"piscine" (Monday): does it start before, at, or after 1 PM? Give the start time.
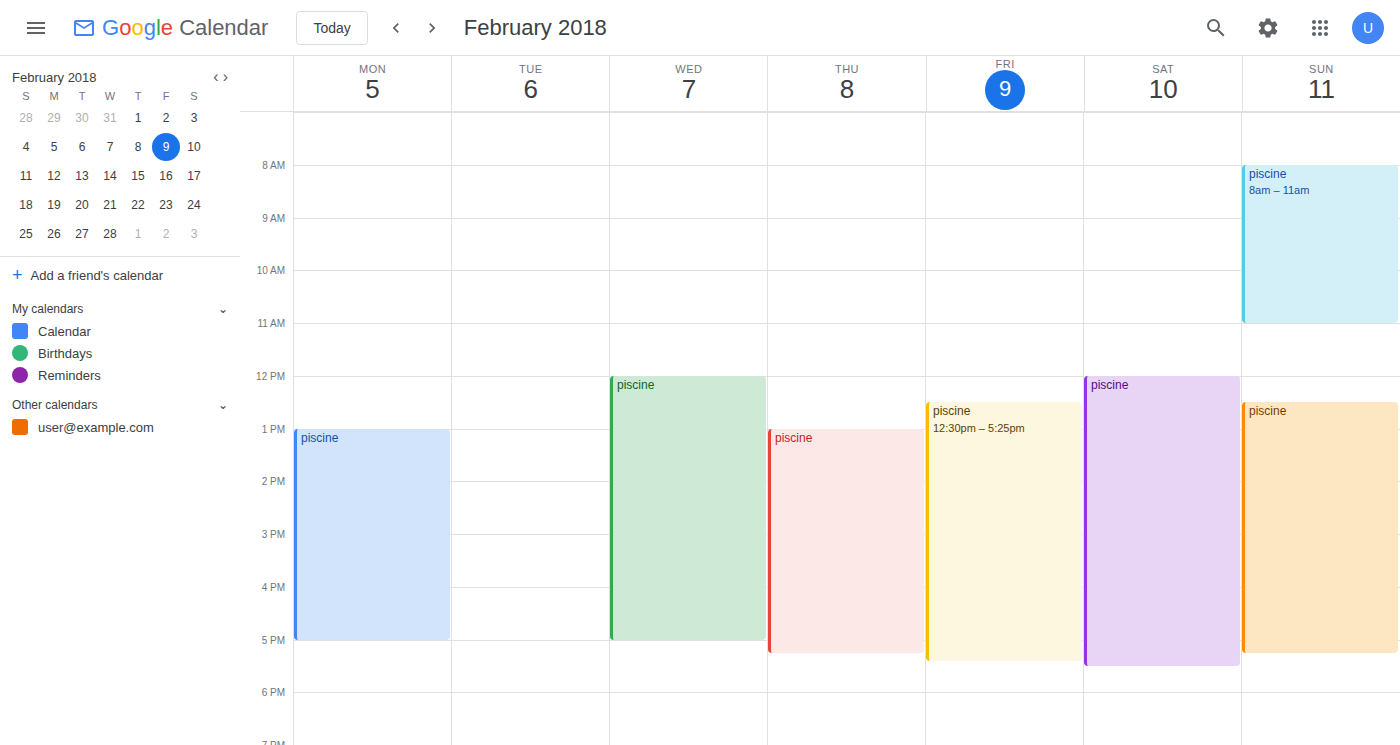
1:00 PM -- exactly at 1 PM, on the 1 PM line.